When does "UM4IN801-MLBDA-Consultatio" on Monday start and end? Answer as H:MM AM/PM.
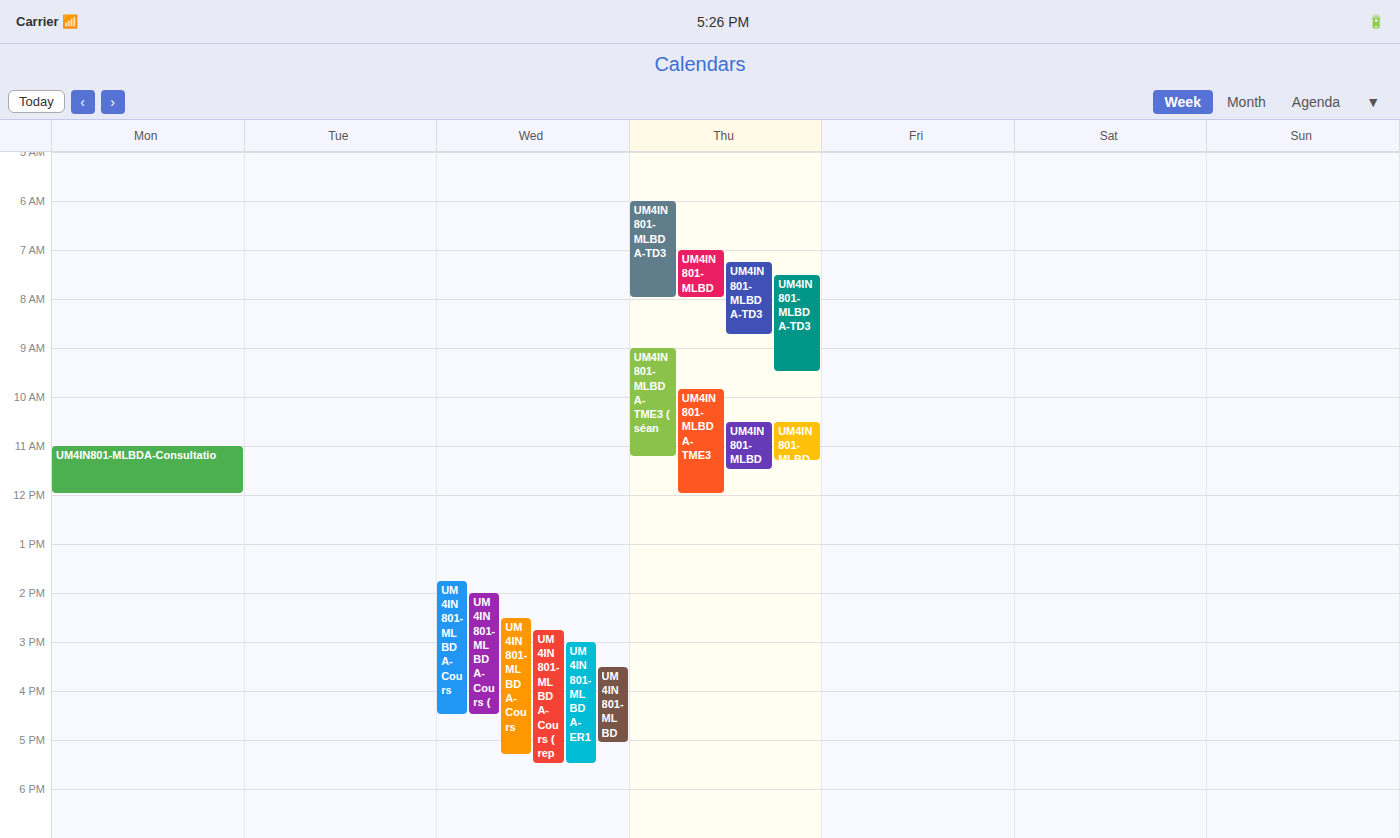
11:00 AM to 12:00 PM